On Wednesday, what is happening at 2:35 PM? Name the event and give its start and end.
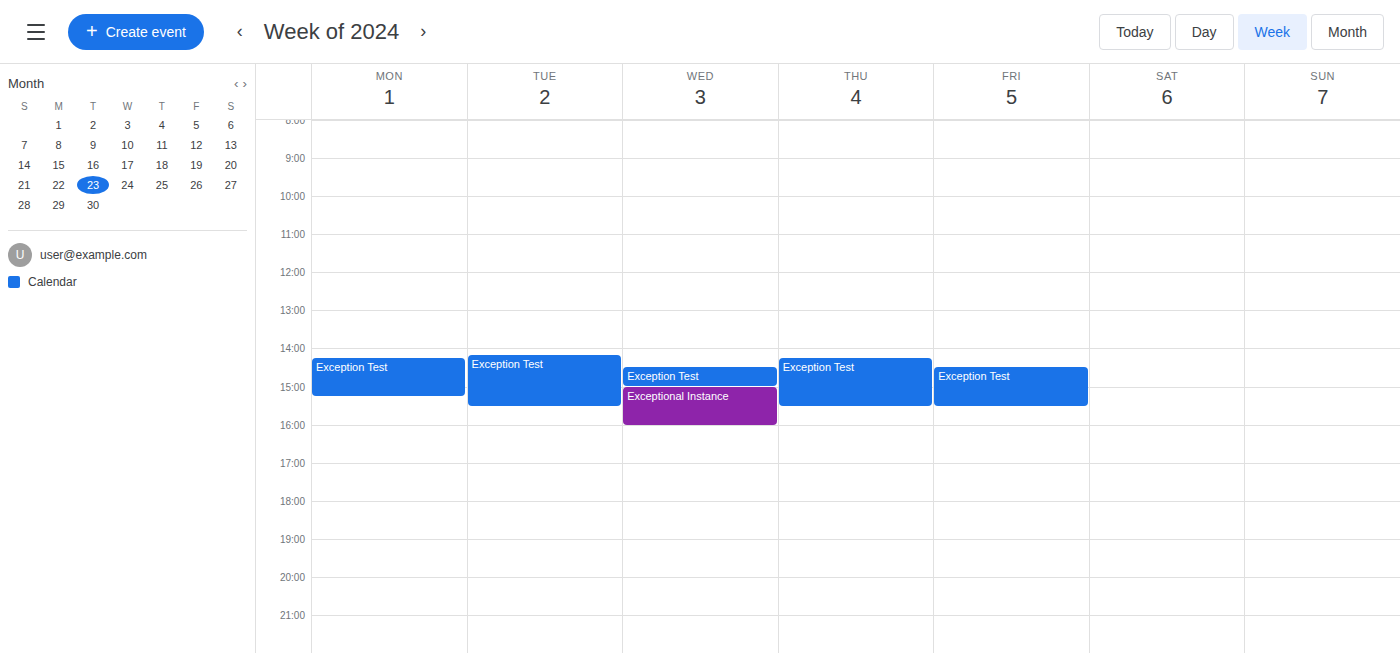
"Exception Test", 2:30 PM to 3:00 PM